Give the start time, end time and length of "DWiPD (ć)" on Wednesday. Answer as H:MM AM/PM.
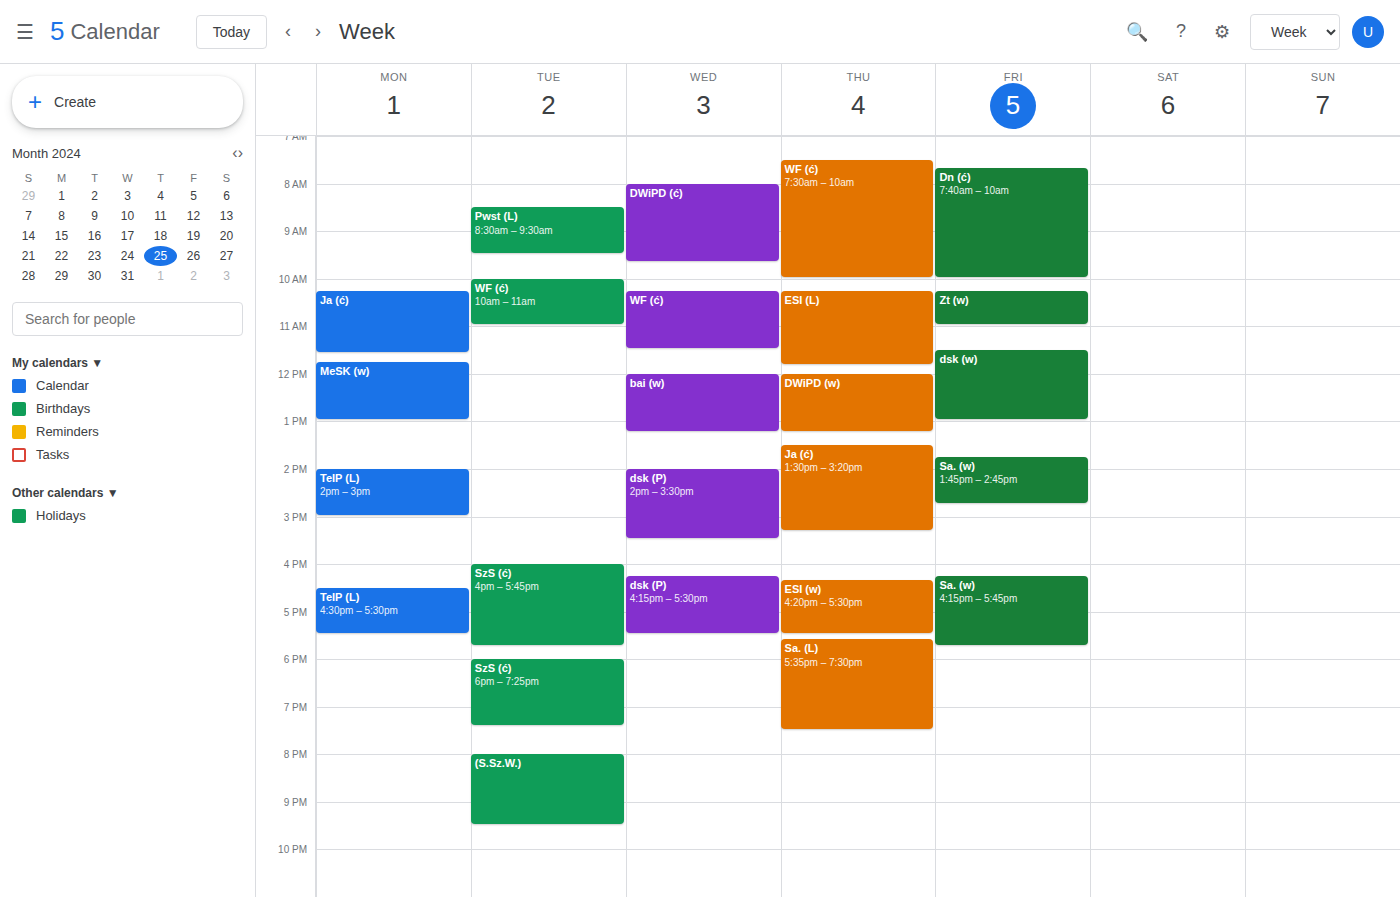
8:00 AM to 9:40 AM, 1 hour 40 minutes